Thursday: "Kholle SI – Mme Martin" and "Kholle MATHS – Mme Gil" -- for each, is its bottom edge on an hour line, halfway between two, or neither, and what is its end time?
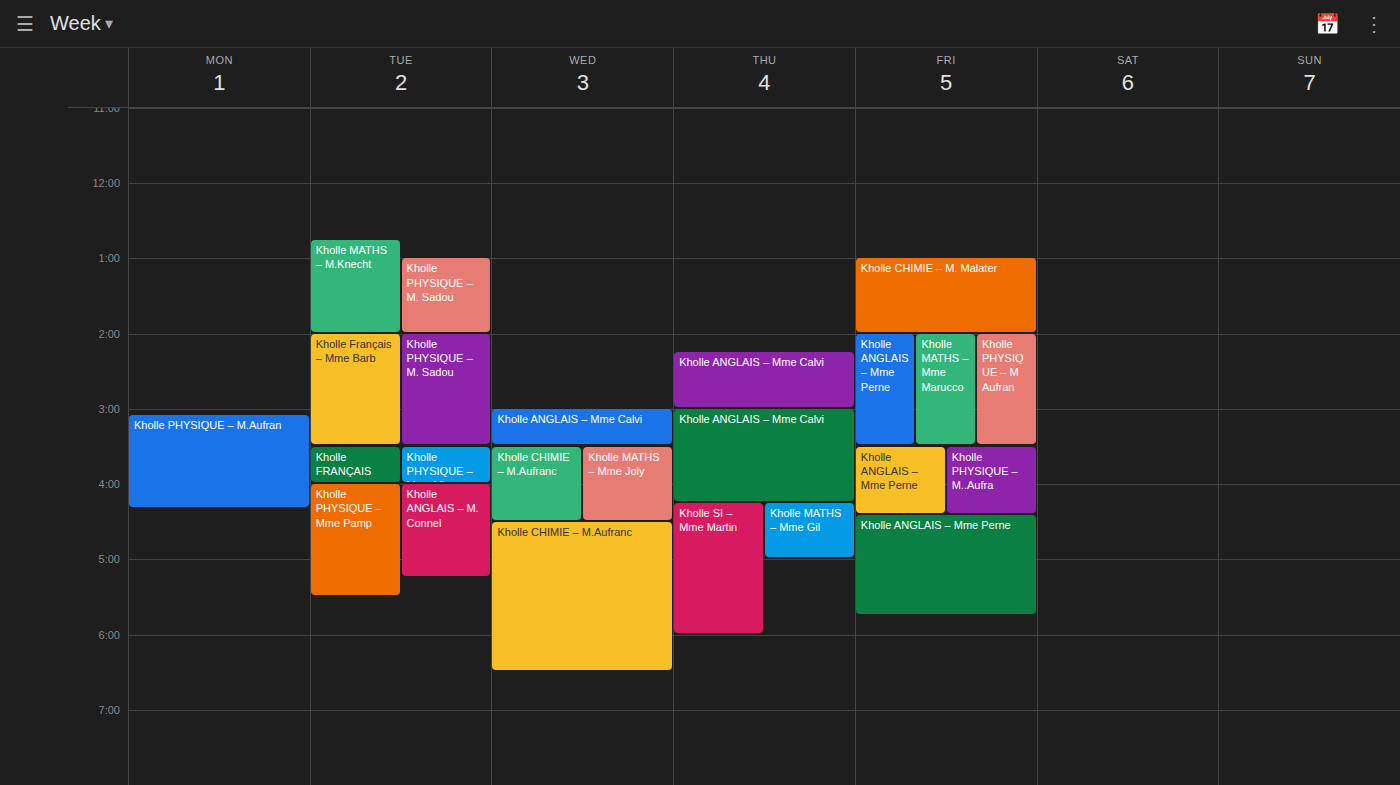
"Kholle SI – Mme Martin": 18:00, exactly on the 18:00 line. "Kholle MATHS – Mme Gil": 17:00, exactly on the 17:00 line.